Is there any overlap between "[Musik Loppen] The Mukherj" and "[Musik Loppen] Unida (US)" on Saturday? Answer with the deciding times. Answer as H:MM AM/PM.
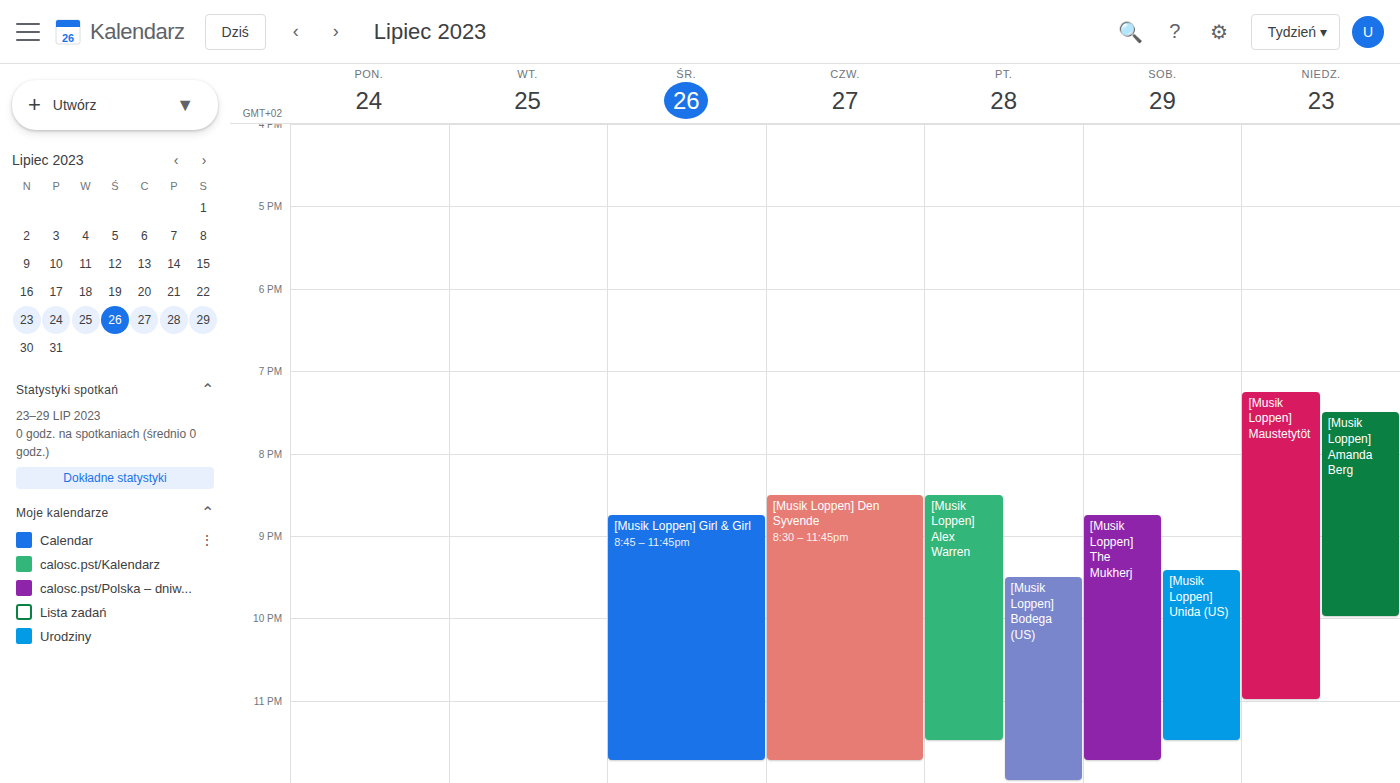
"[Musik Loppen] Unida (US)" runs 9:25 PM to 11:30 PM, inside "[Musik Loppen] The Mukherj" -- they overlap.